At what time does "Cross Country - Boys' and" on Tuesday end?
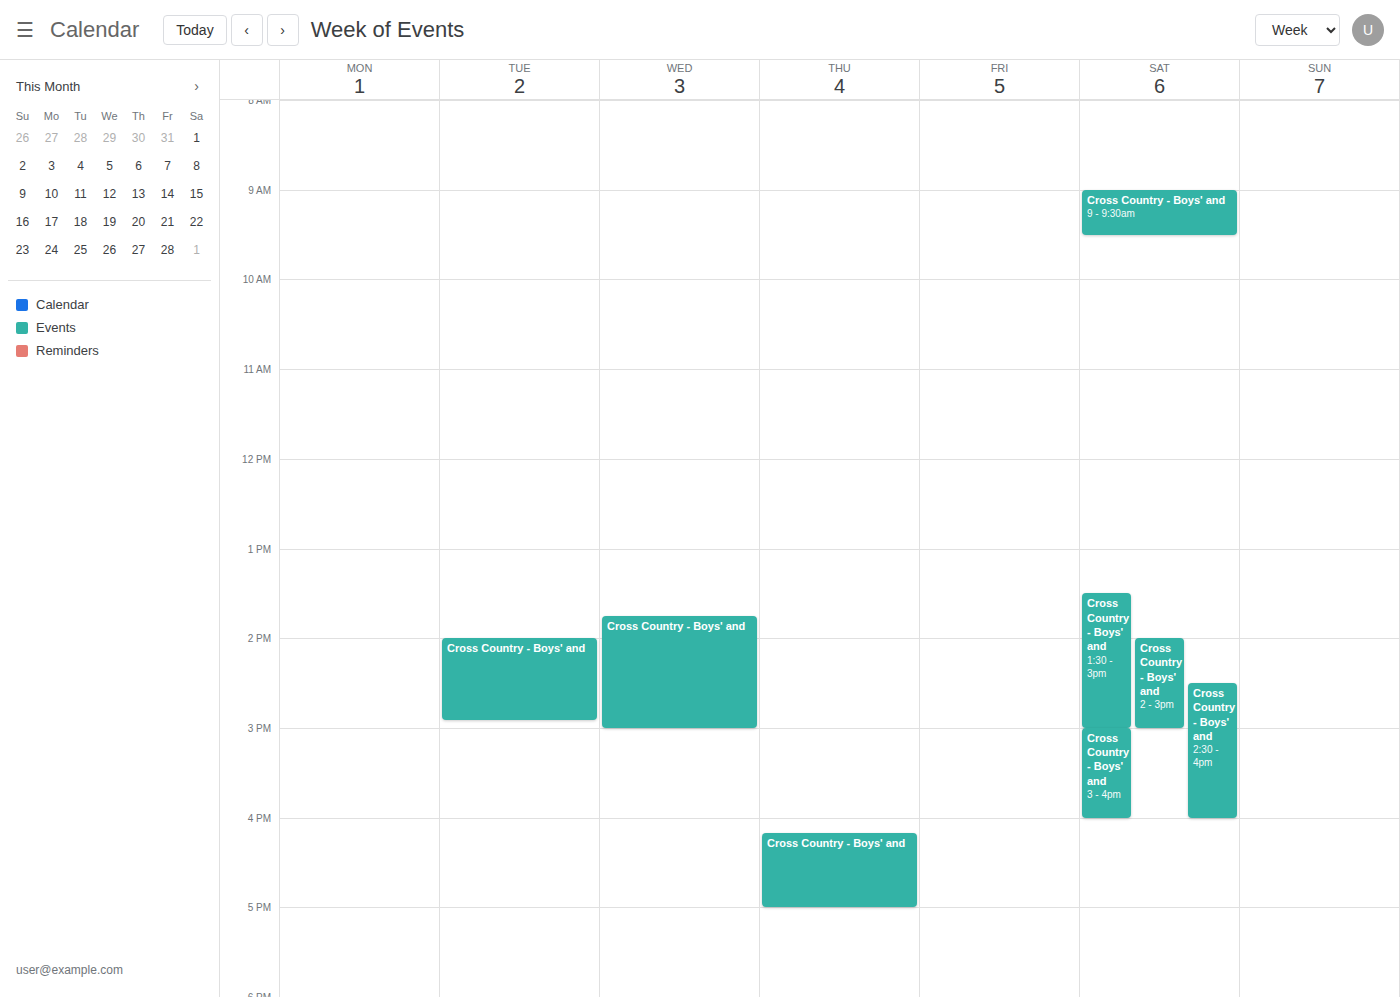
2:55 PM